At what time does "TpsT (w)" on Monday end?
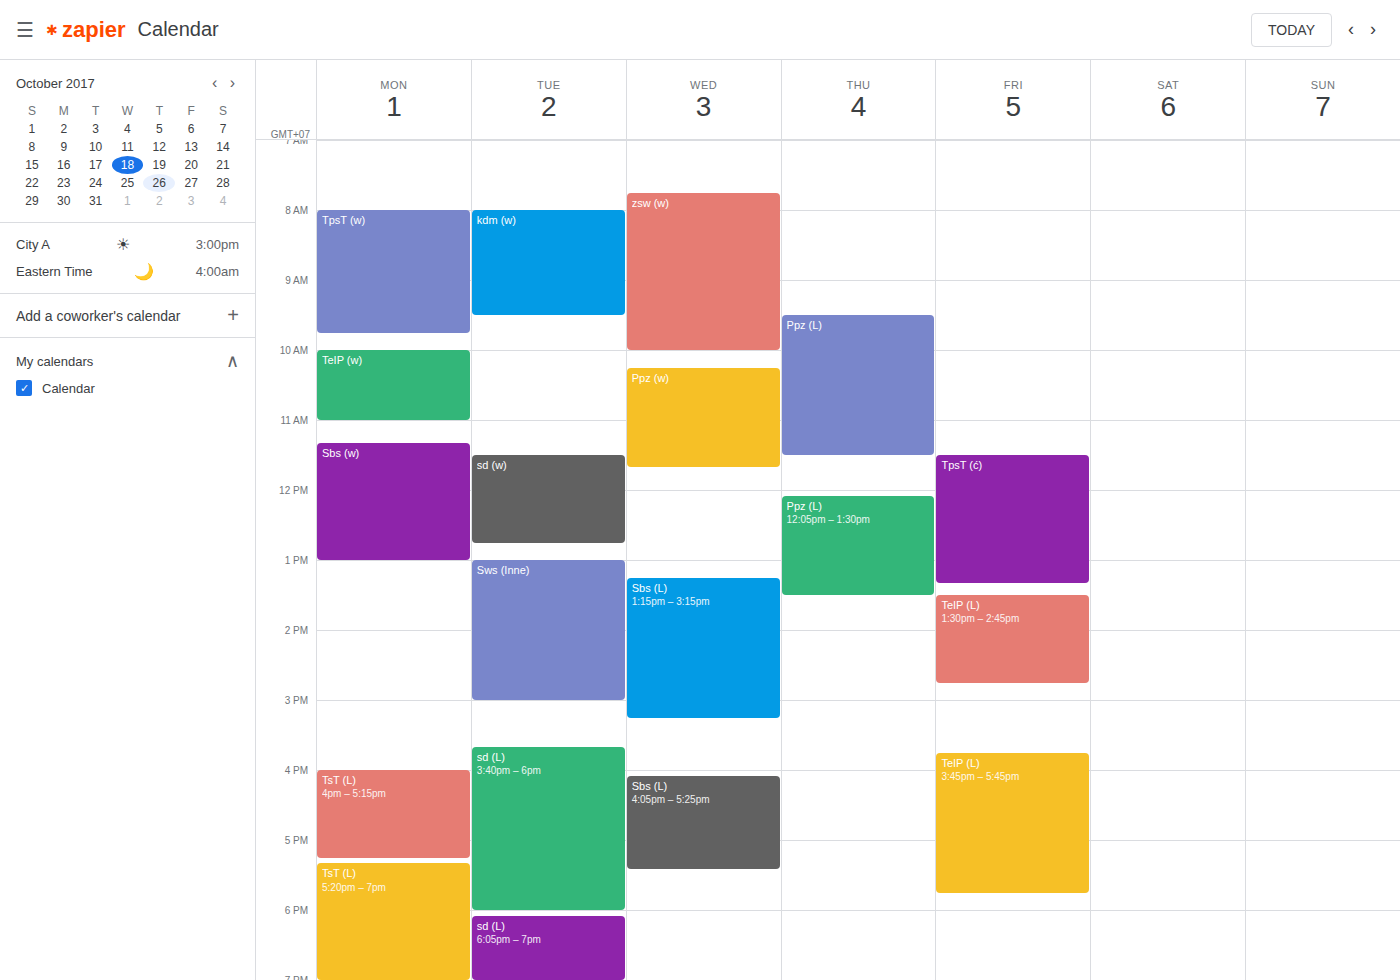
9:45 AM